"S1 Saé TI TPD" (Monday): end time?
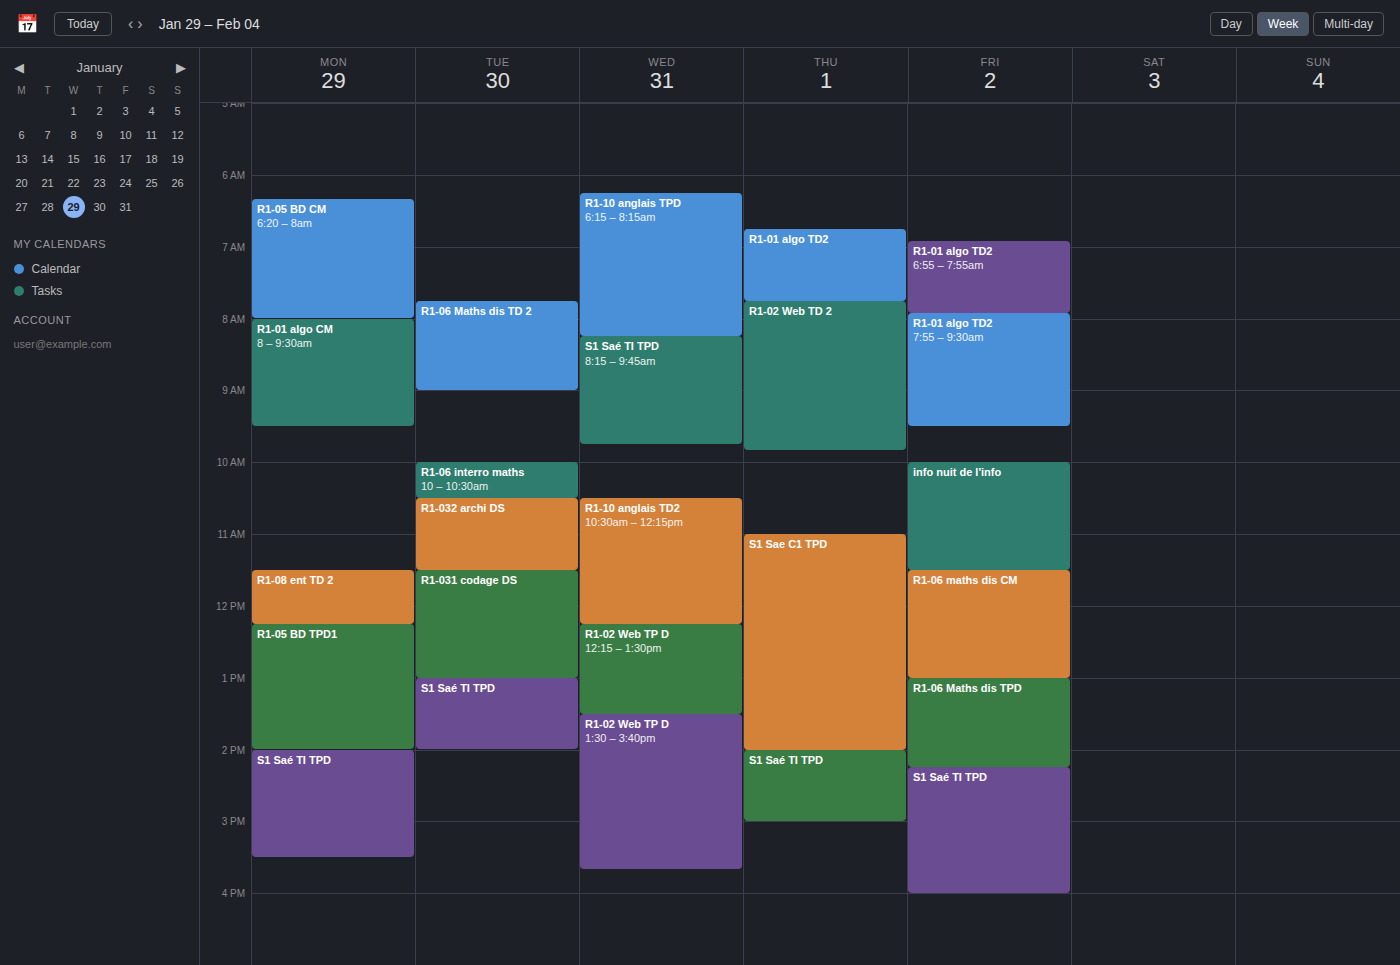
3:30 PM